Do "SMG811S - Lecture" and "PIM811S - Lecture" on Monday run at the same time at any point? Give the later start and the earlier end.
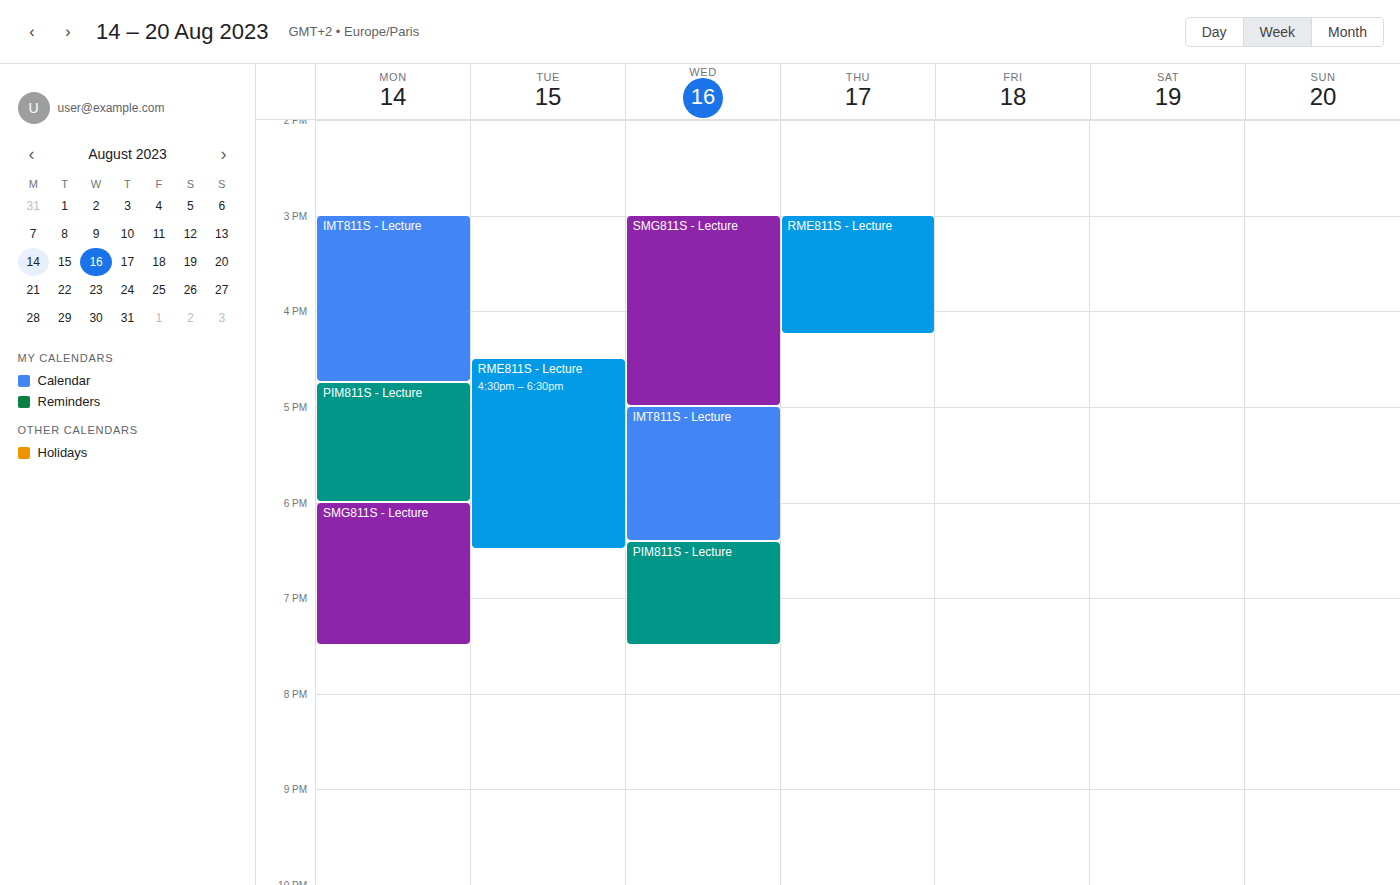
"PIM811S - Lecture" ends at 6:00 PM, exactly when "SMG811S - Lecture" starts -- they touch but do not overlap.